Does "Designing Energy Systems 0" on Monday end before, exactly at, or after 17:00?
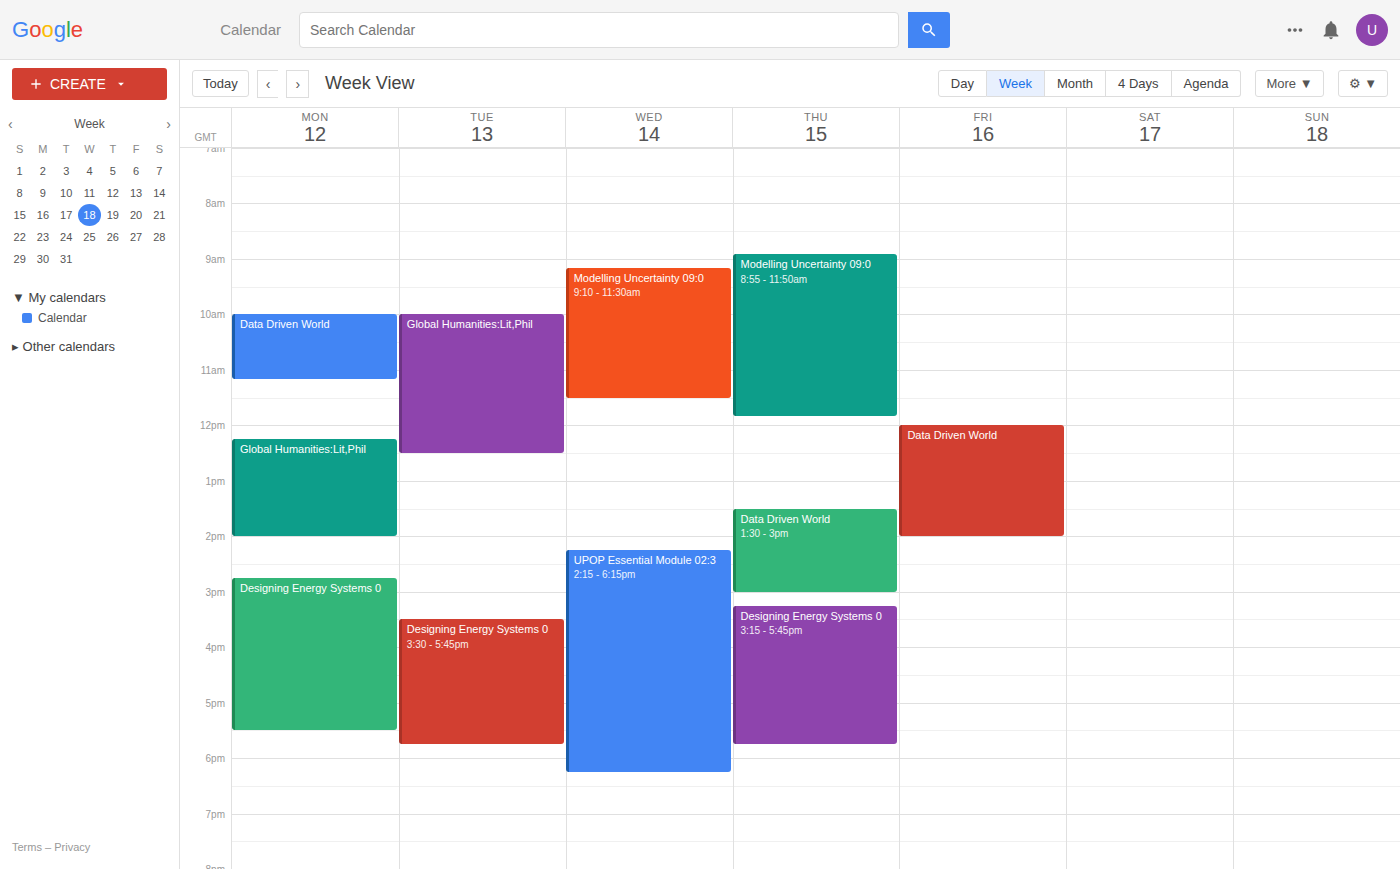
17:30 -- after 17:00, 30 minutes below the 17:00 line.